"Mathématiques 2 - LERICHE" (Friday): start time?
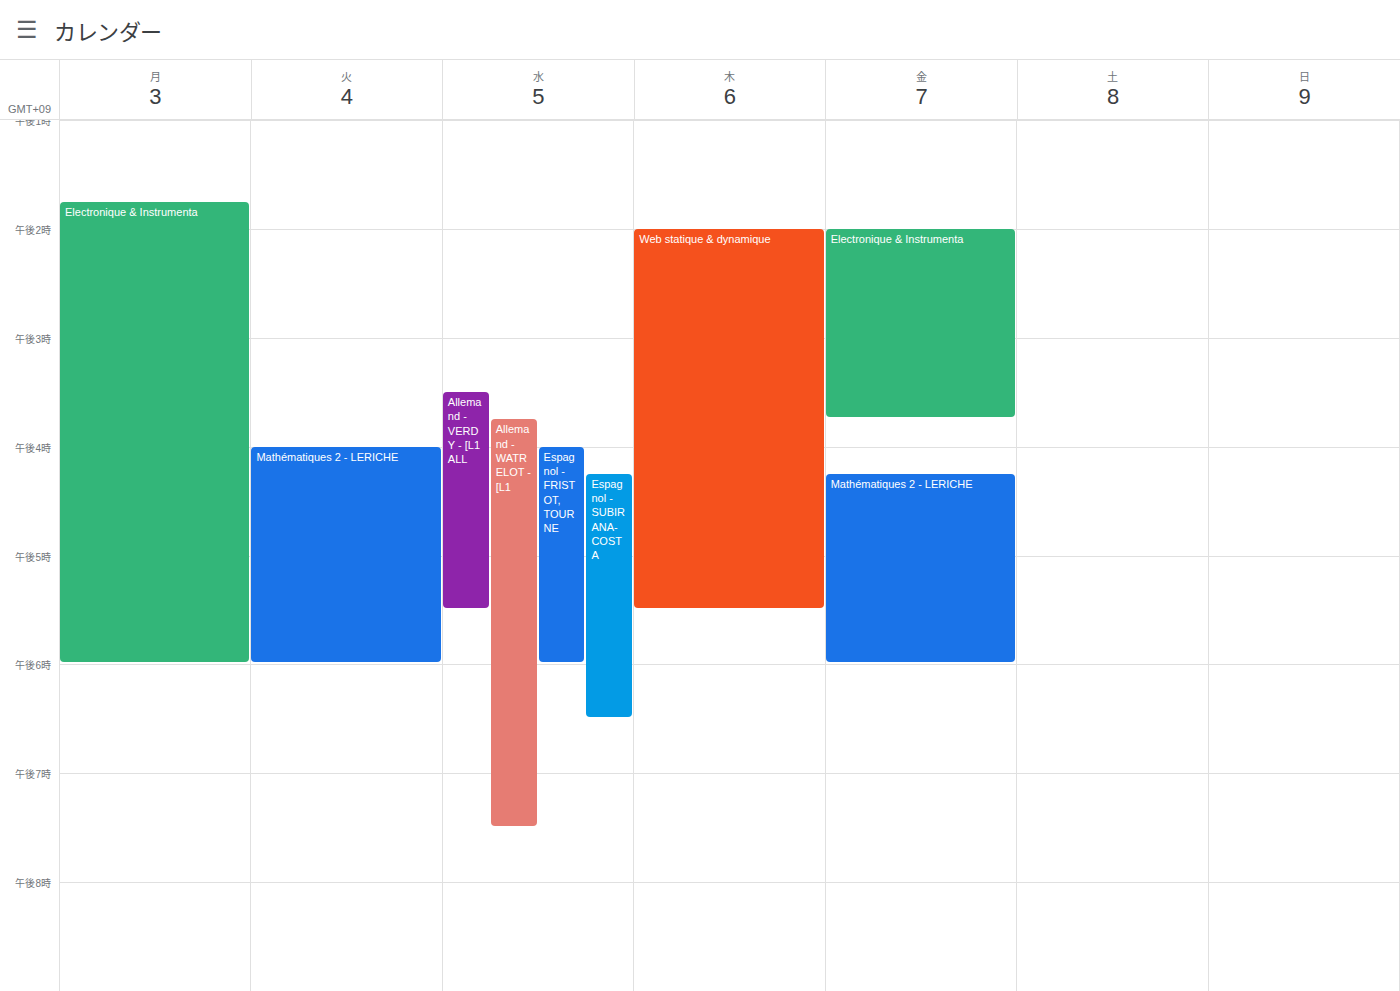
4:15 PM